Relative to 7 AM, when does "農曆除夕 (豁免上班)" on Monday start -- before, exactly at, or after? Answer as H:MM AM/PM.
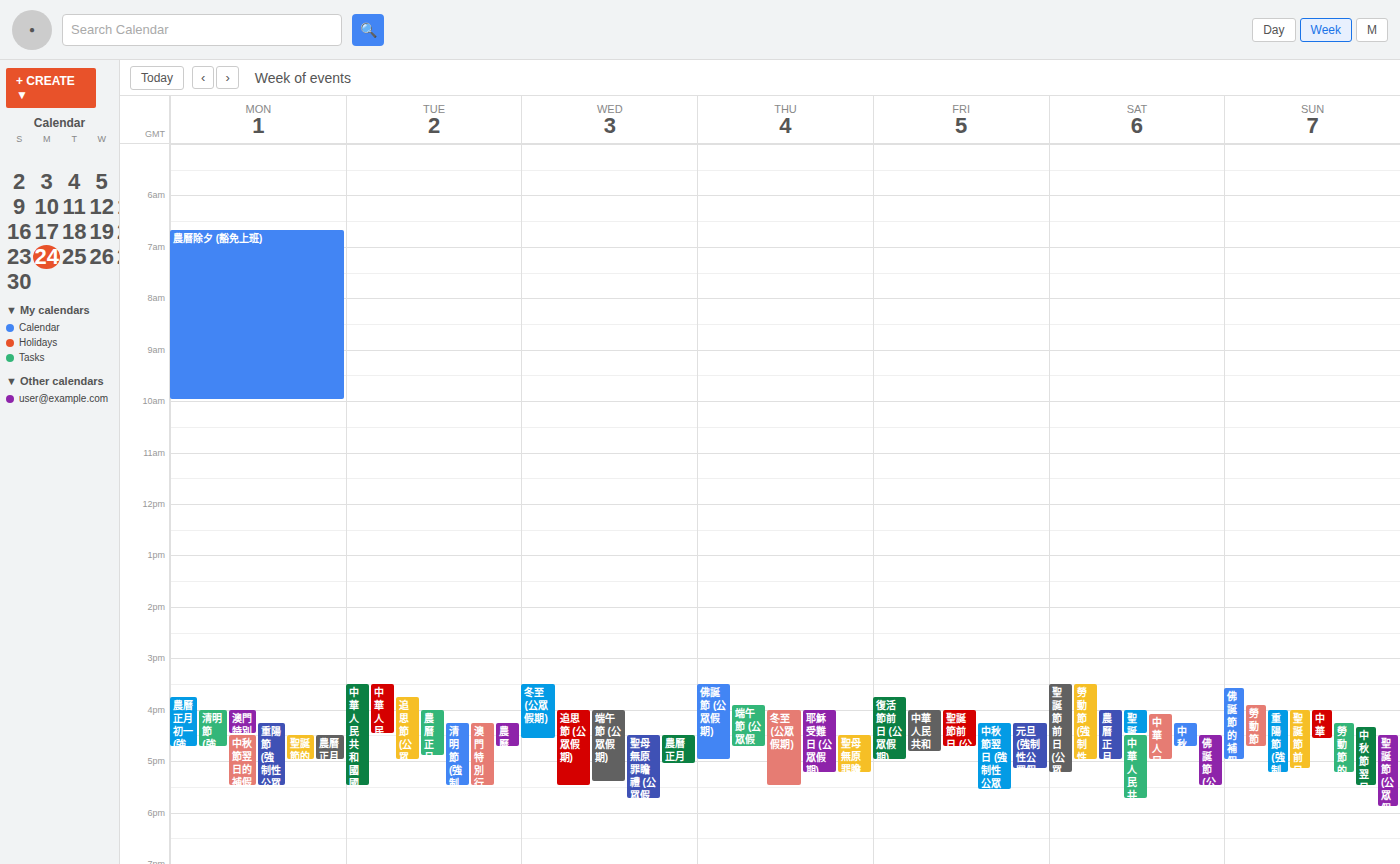
6:40 AM -- before 7 AM, 20 minutes above the 7 AM line.